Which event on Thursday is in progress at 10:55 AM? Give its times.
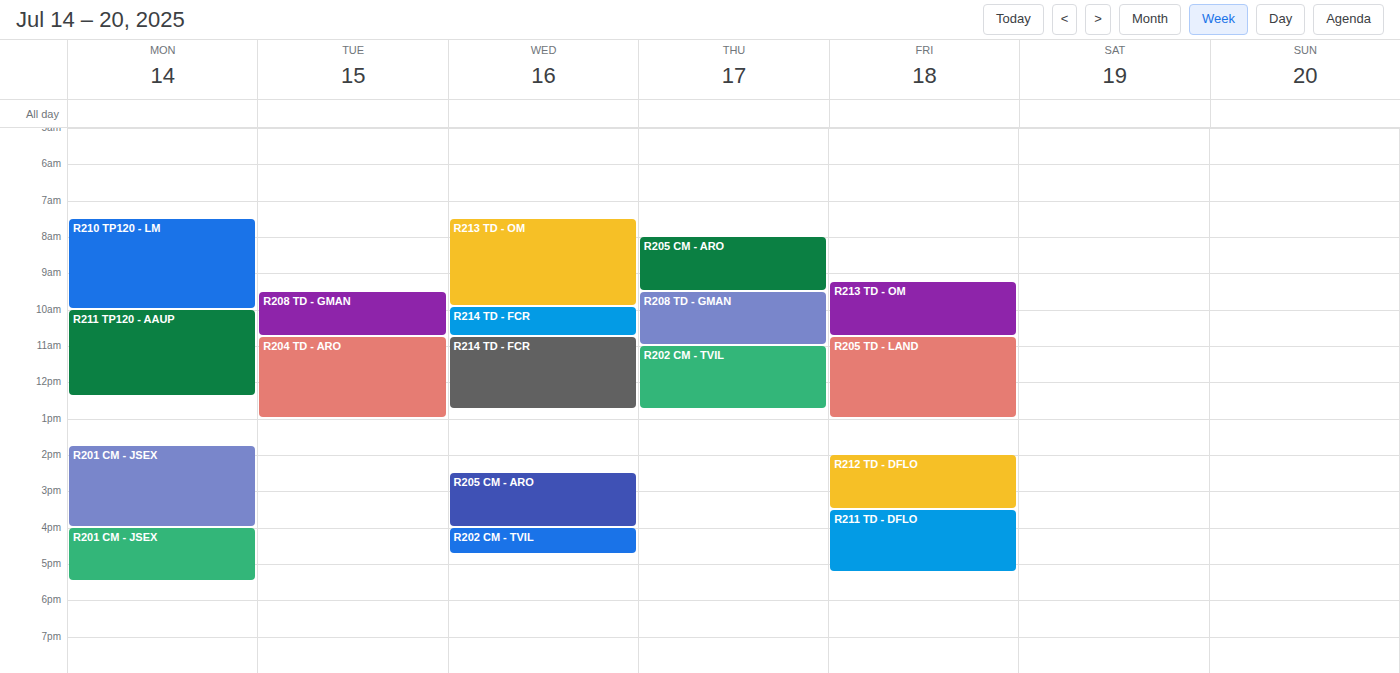
"R208 TD - GMAN", 9:30 AM to 11:00 AM